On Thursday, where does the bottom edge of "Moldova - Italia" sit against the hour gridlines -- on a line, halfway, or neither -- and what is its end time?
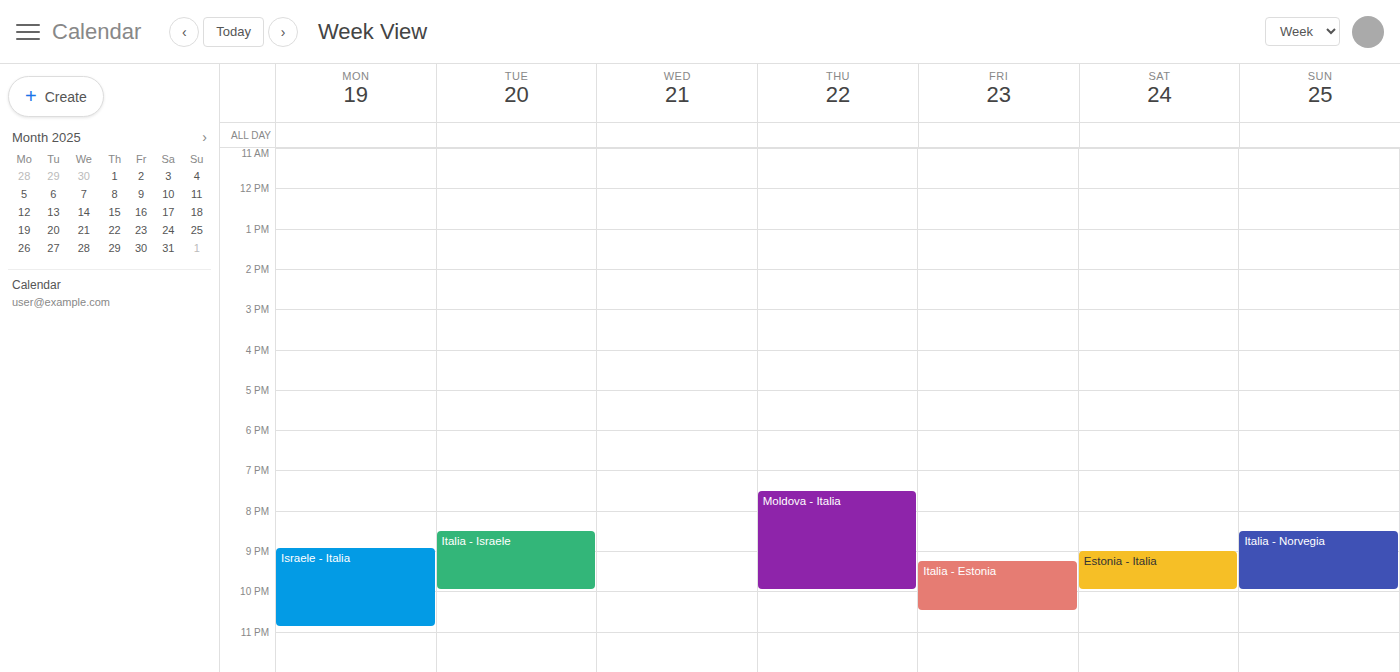
10:00 PM -- exactly on the 10 PM line.